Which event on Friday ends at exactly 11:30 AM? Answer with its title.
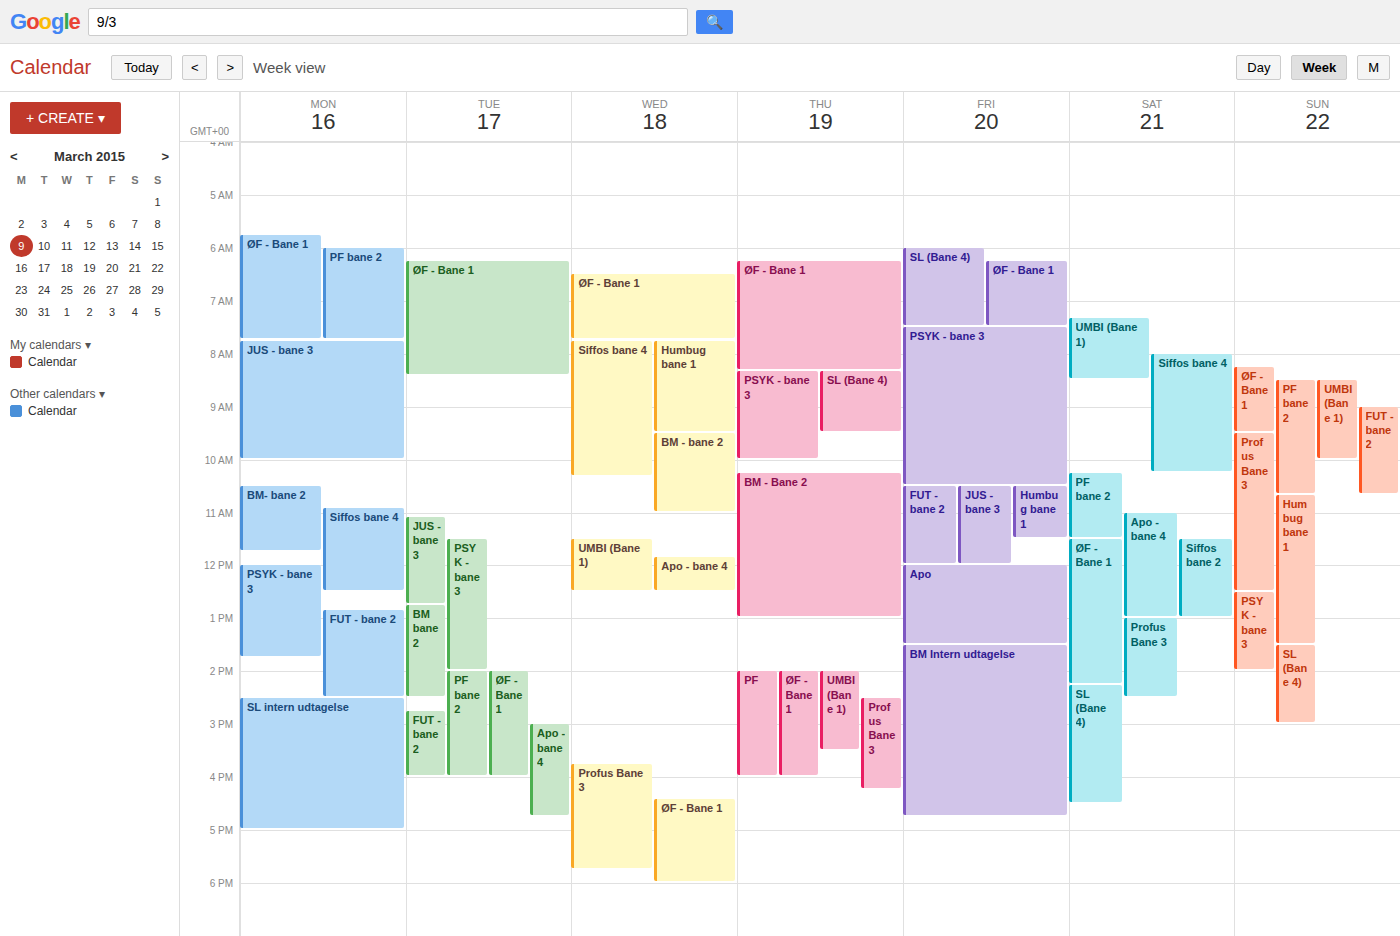
"Humbug bane 1"